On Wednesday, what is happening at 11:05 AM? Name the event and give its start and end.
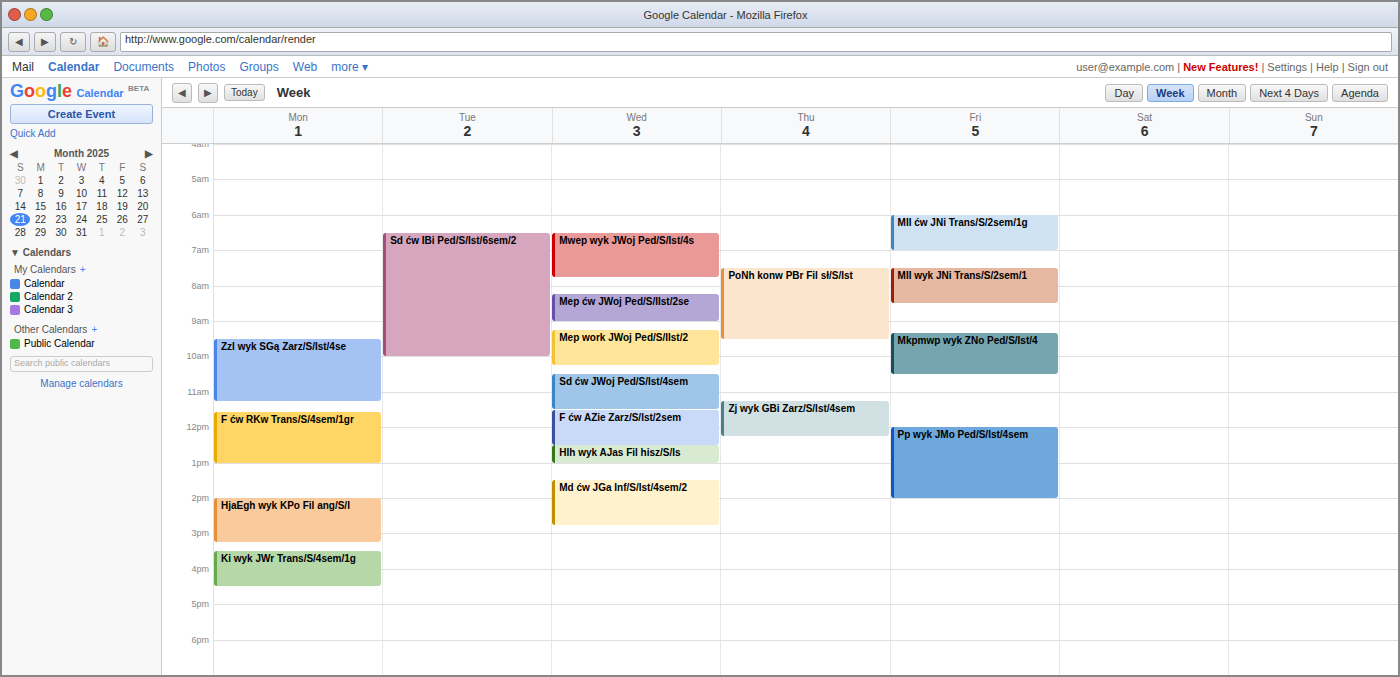
"Sd ćw JWoj Ped/S/Ist/4sem", 10:30 AM to 11:30 AM